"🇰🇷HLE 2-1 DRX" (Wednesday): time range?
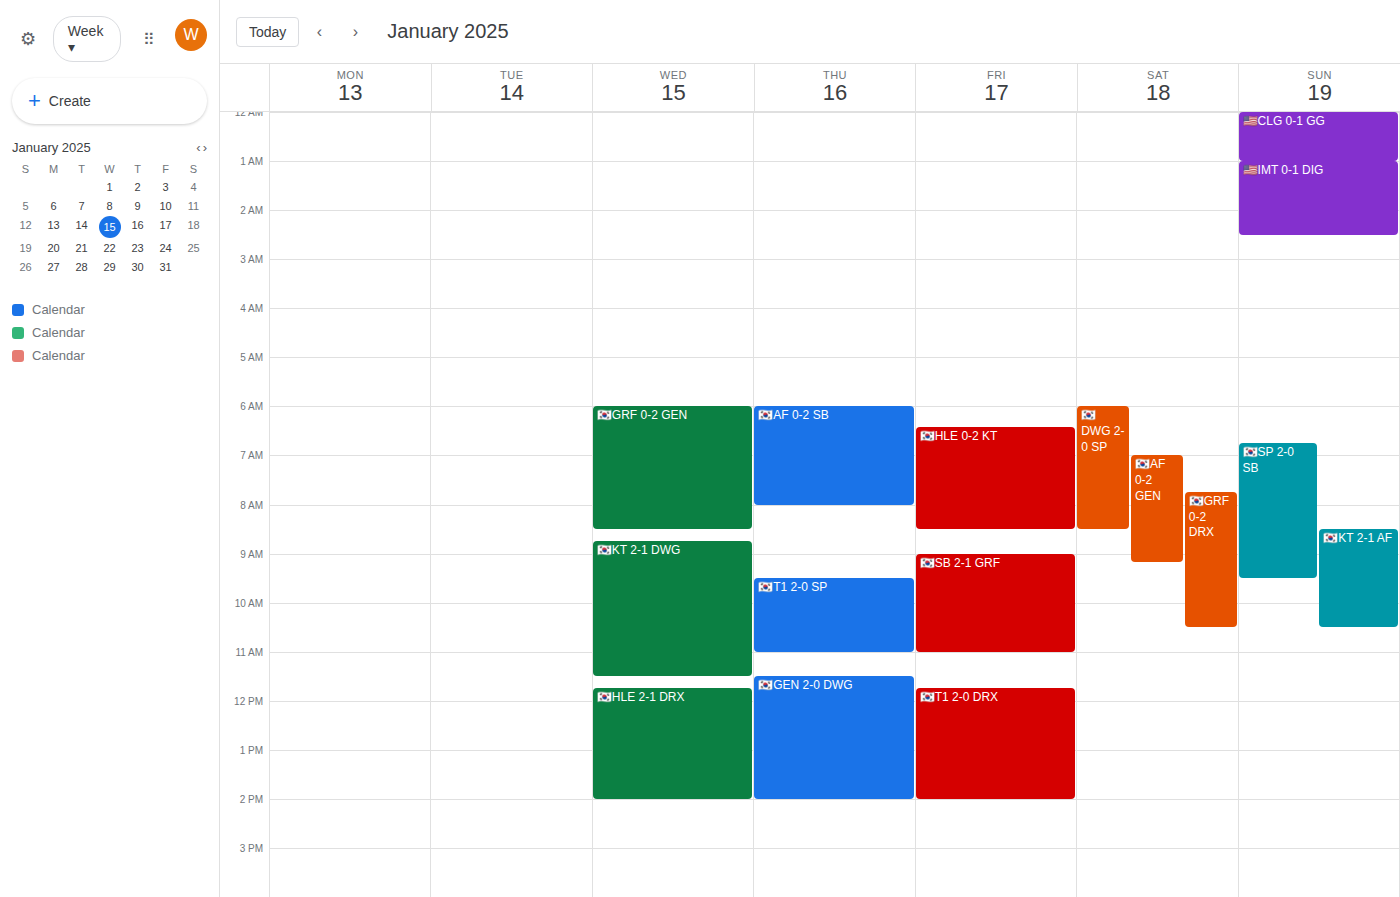
11:45 to 14:00